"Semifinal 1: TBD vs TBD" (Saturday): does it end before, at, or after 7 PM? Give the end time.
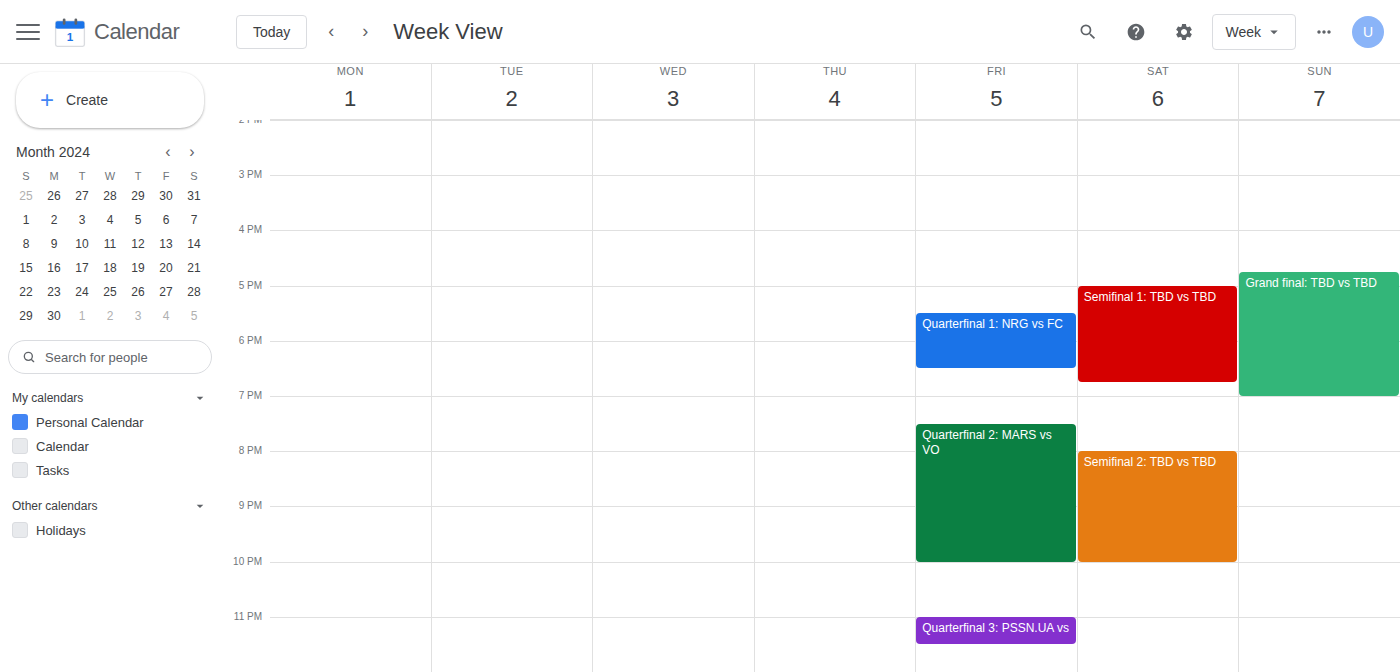
6:45 PM -- before 7 PM, 15 minutes above the 7 PM line.